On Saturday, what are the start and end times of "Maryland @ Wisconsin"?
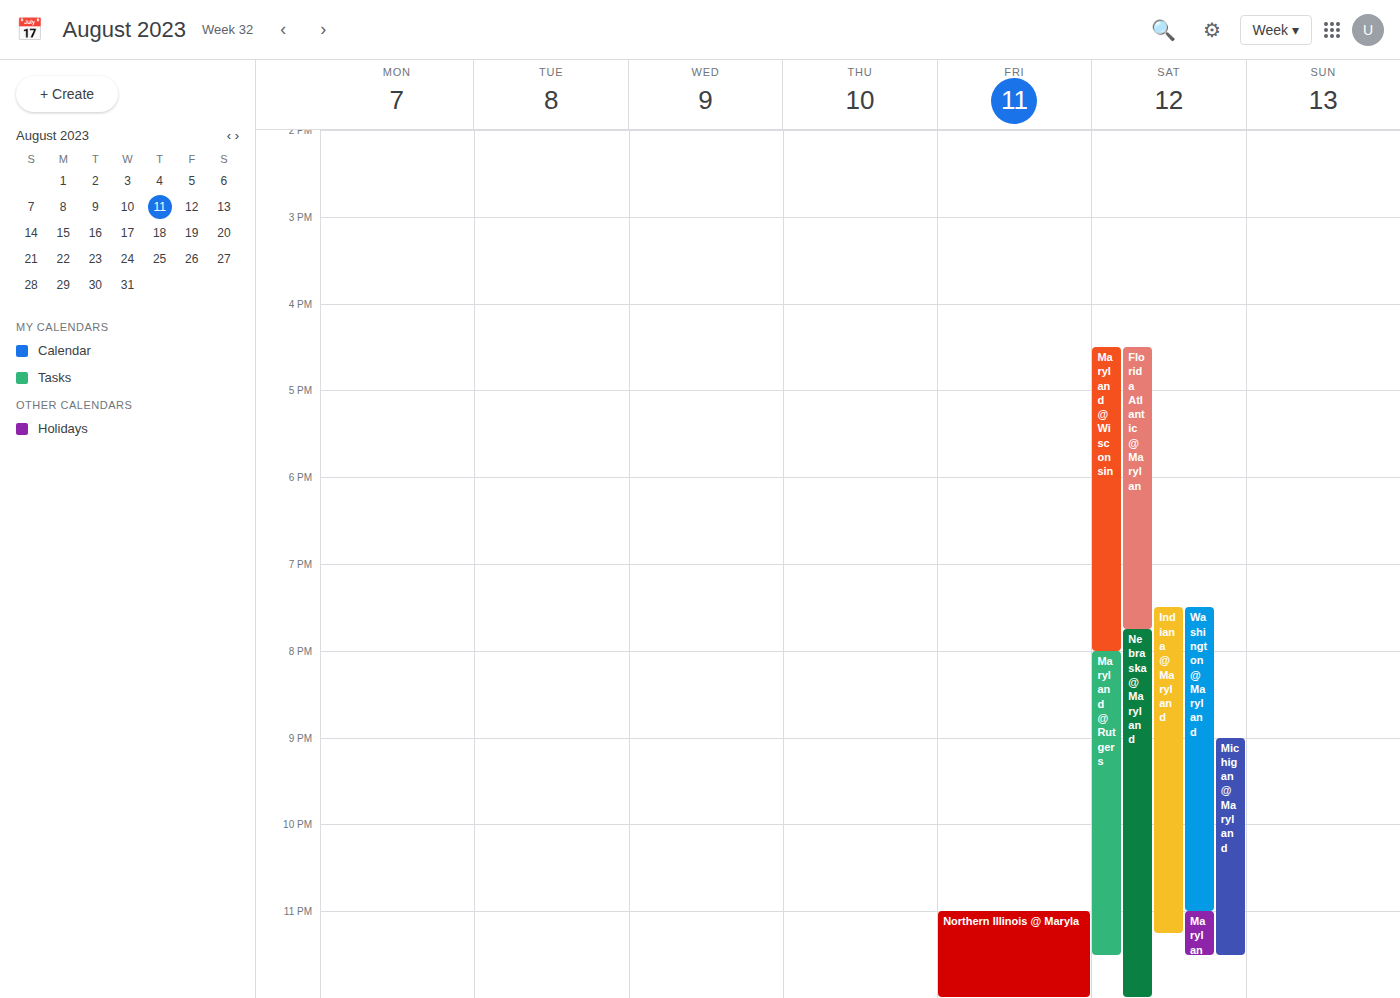
4:30 PM to 8:00 PM